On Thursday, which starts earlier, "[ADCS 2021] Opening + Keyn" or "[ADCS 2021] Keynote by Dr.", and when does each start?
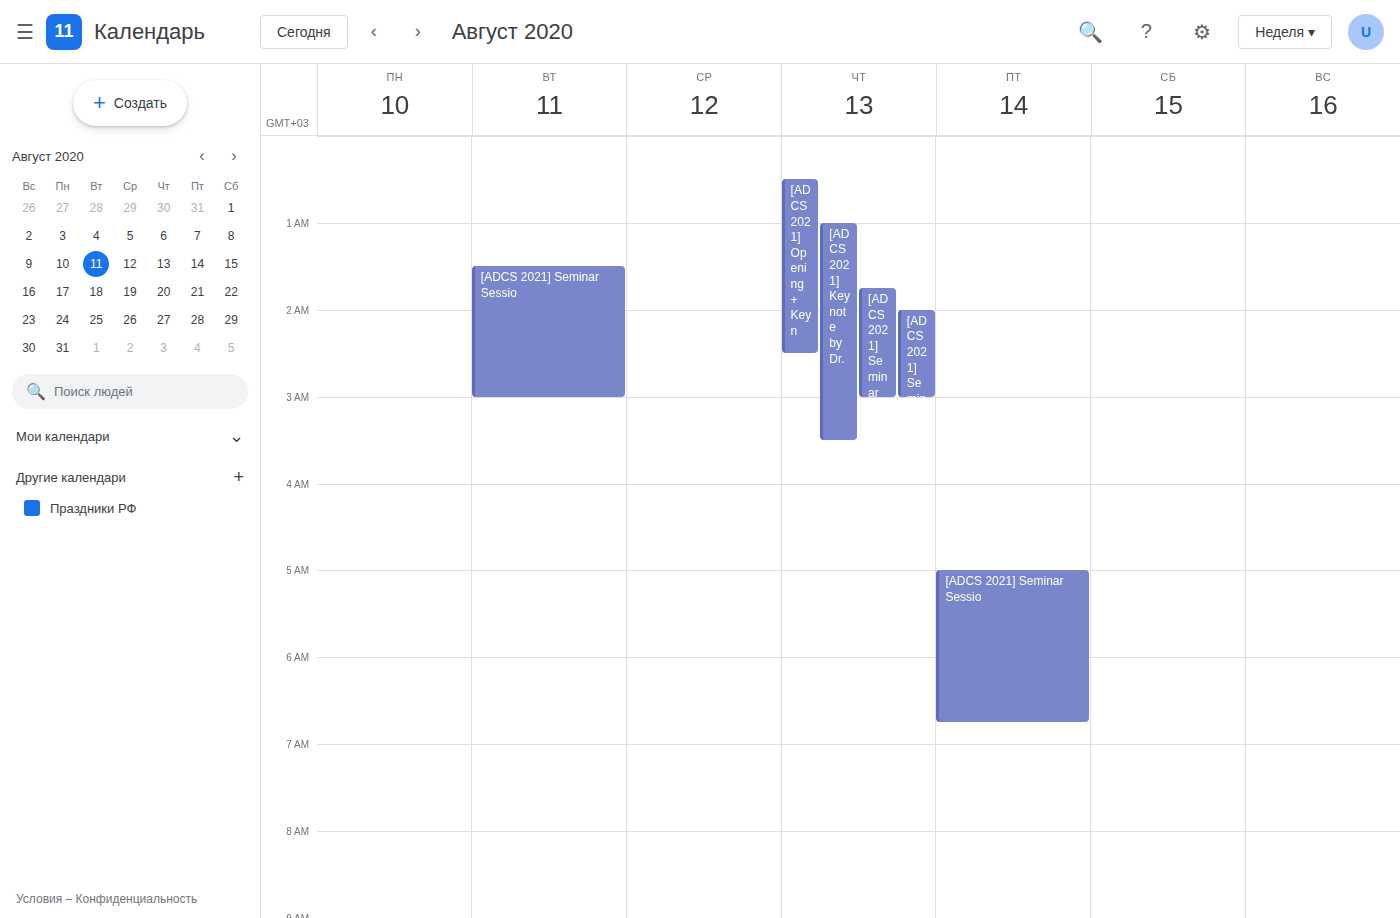
"[ADCS 2021] Opening + Keyn" 12:30 AM; "[ADCS 2021] Keynote by Dr." 1:00 AM.